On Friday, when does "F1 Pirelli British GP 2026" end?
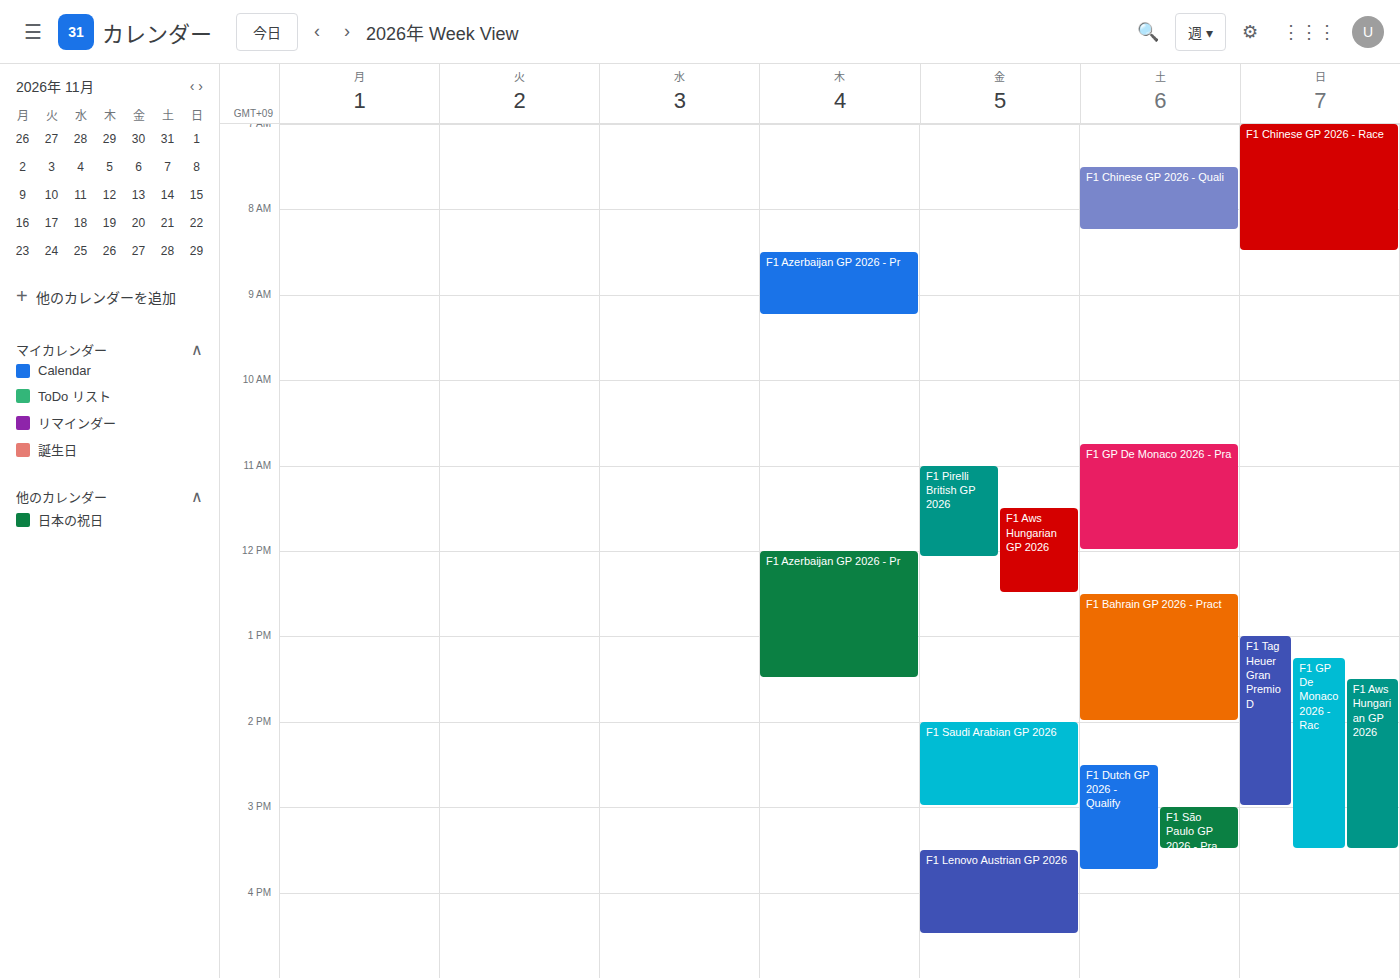
12:05 PM